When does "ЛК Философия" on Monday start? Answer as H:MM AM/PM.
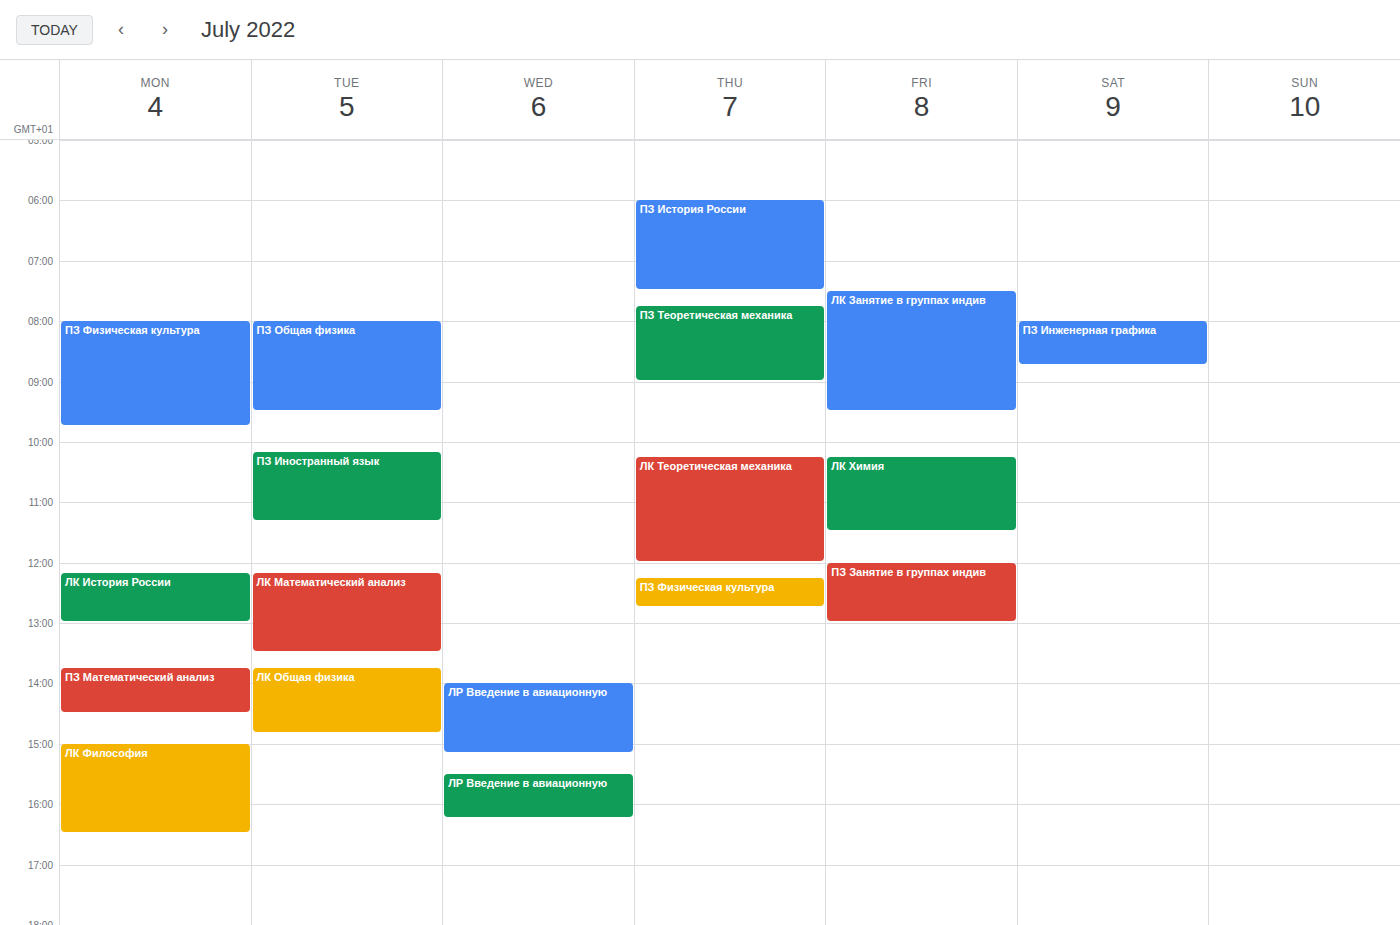
3:00 PM